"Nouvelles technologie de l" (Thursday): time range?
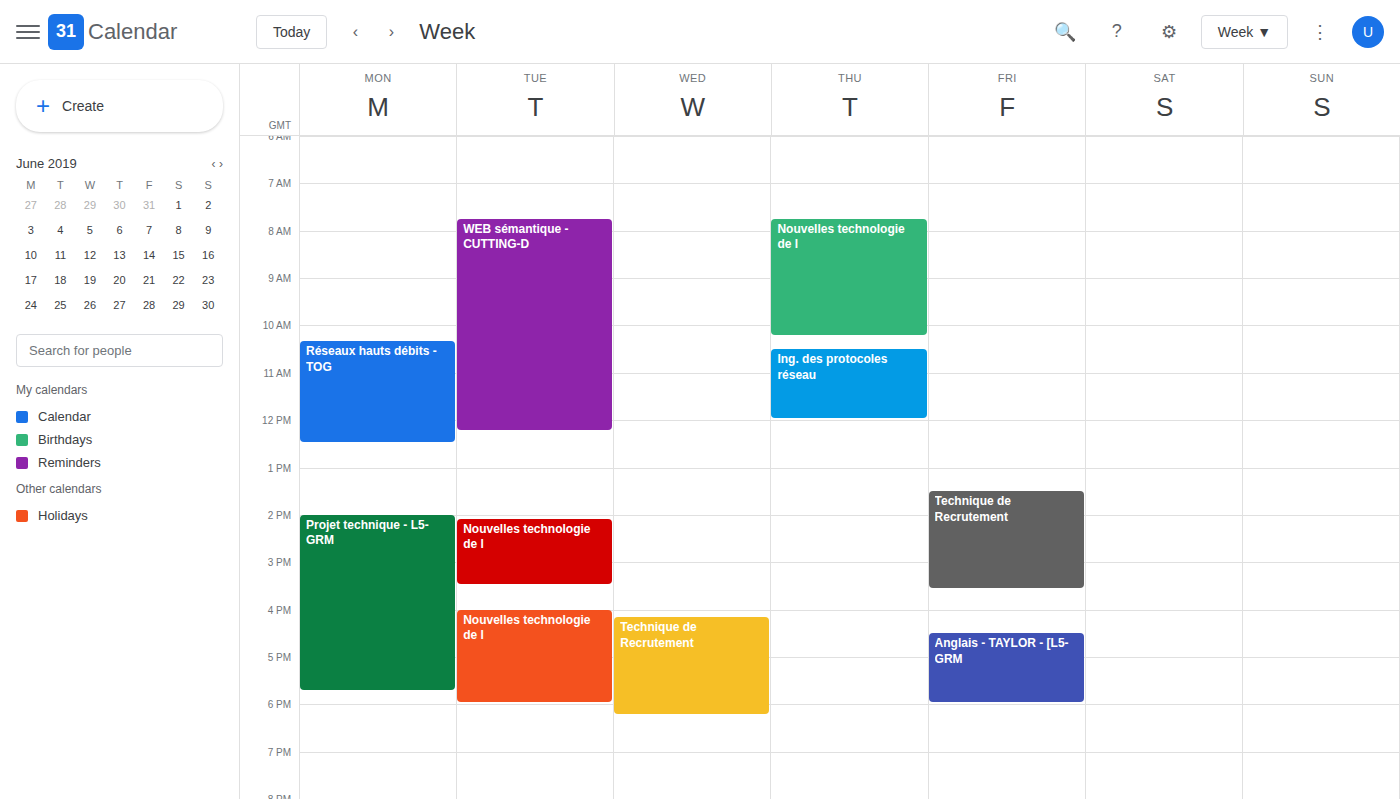
7:45 AM to 10:15 AM